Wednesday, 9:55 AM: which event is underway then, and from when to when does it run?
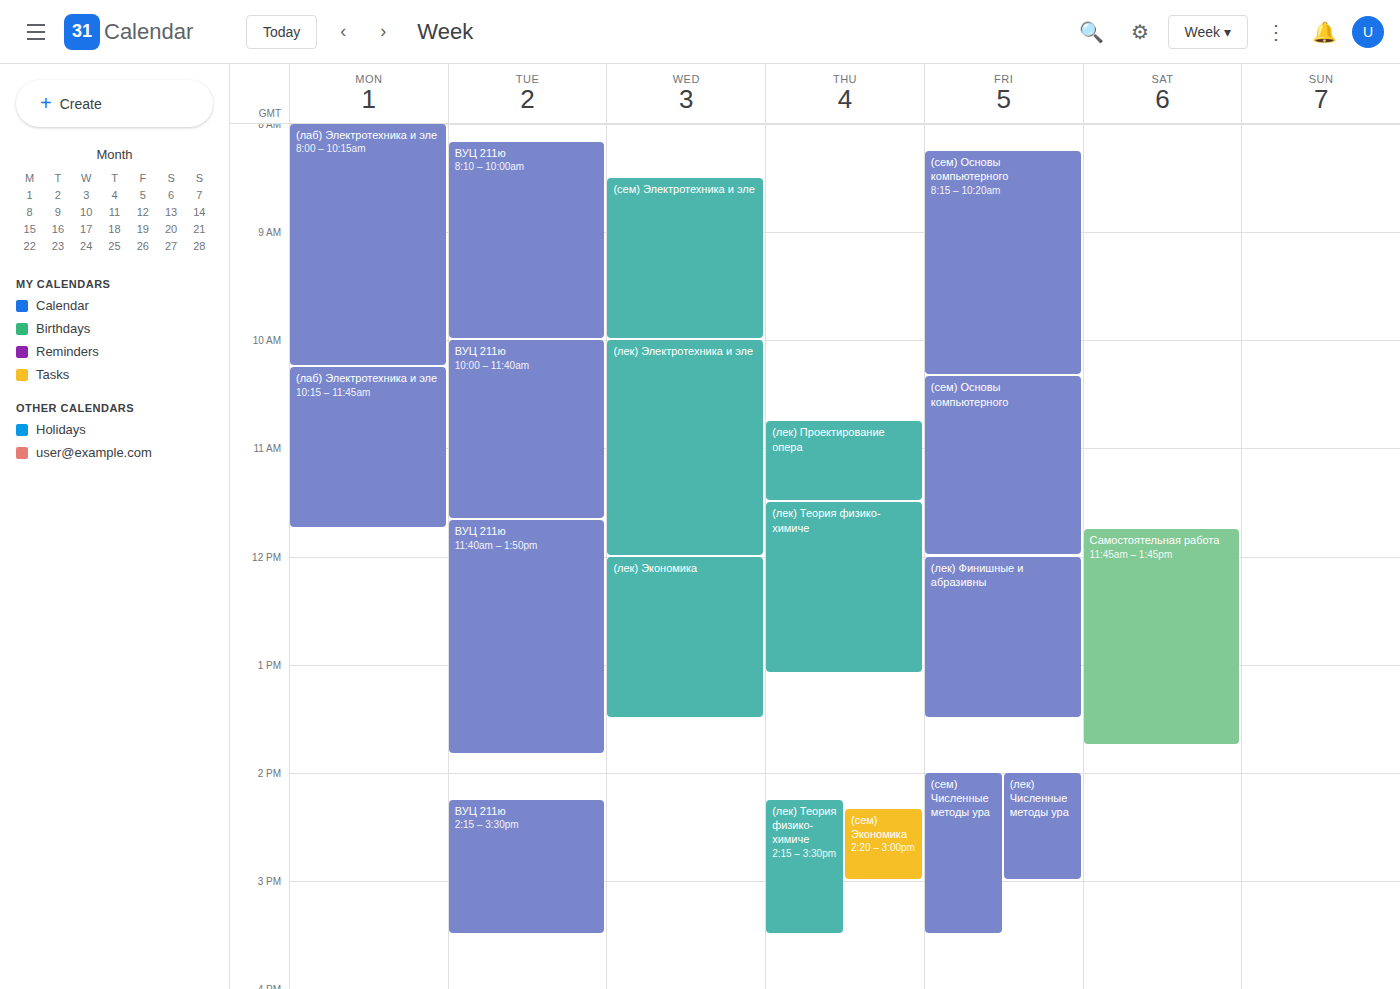
"(сем) Электротехника и эле", 8:30 AM to 10:00 AM